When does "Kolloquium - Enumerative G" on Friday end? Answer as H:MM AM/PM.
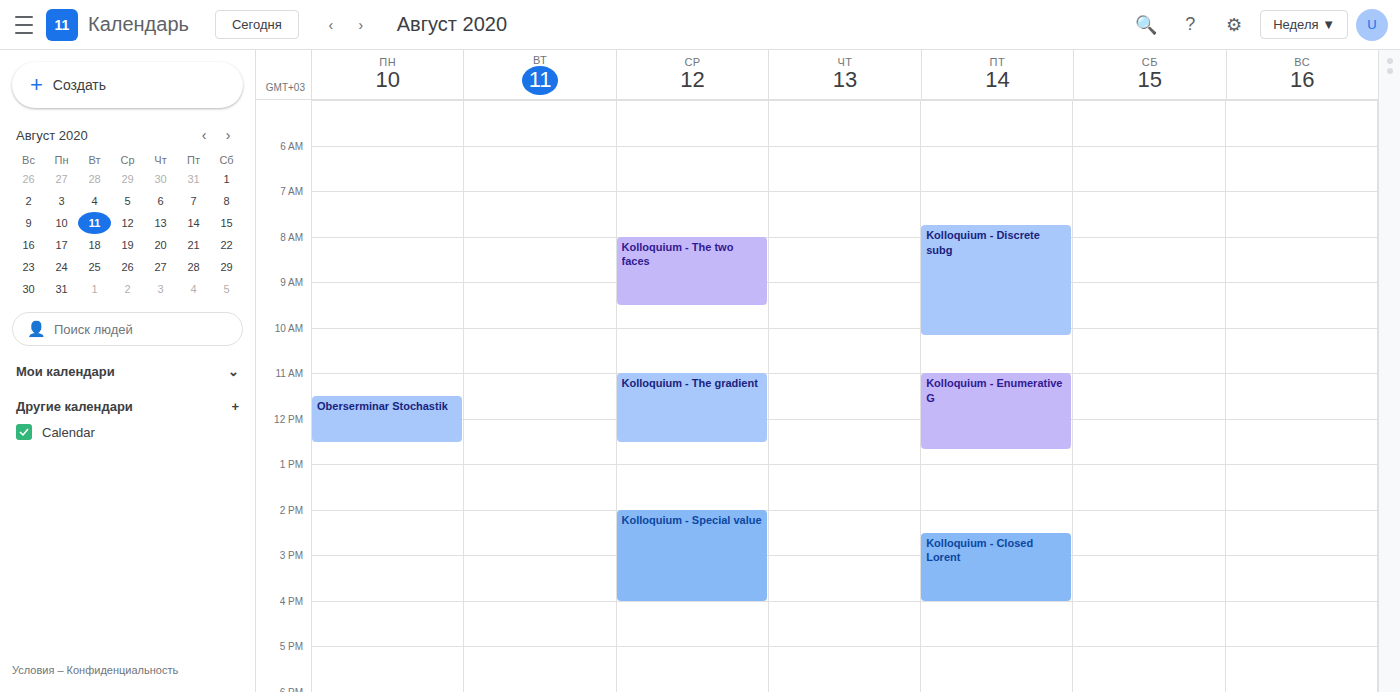
12:40 PM